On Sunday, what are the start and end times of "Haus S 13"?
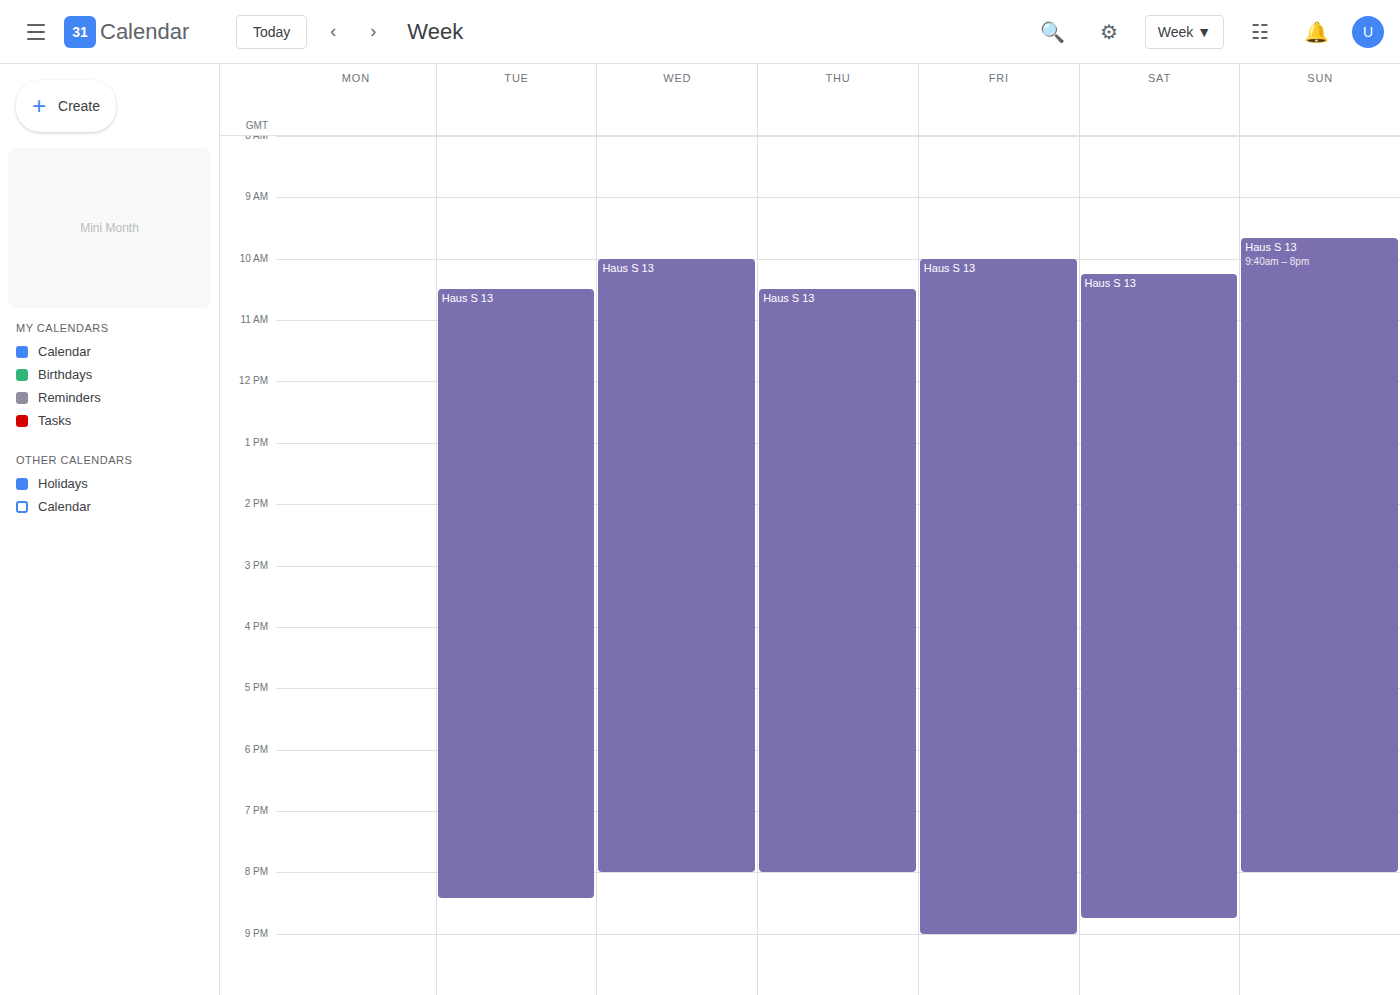
09:40 to 20:00